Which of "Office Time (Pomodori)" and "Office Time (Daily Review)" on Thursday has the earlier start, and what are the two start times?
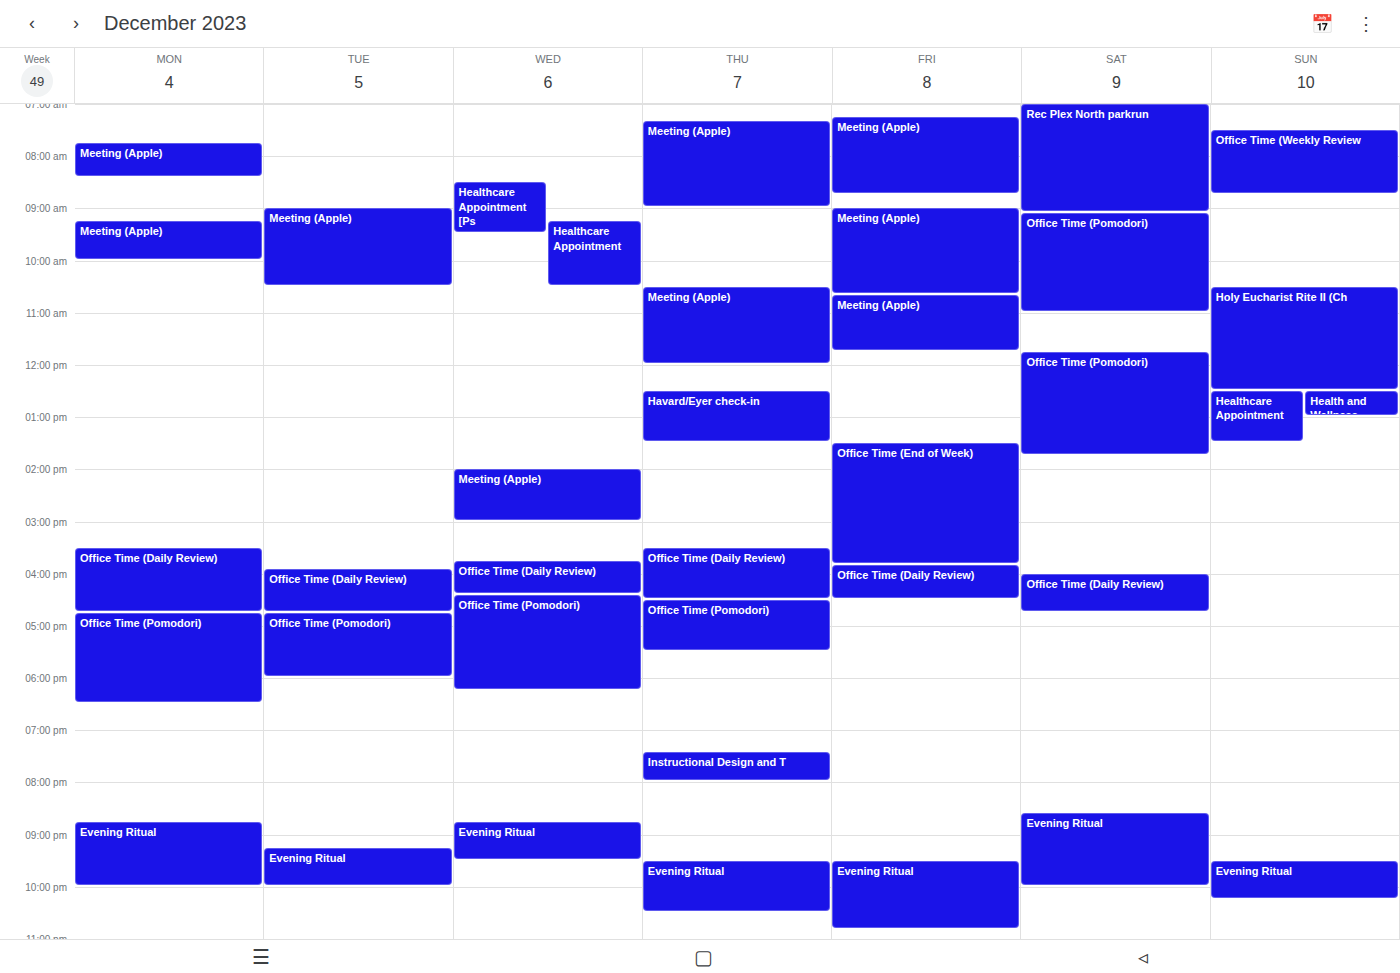
"Office Time (Daily Review)" 3:30 PM; "Office Time (Pomodori)" 4:30 PM.